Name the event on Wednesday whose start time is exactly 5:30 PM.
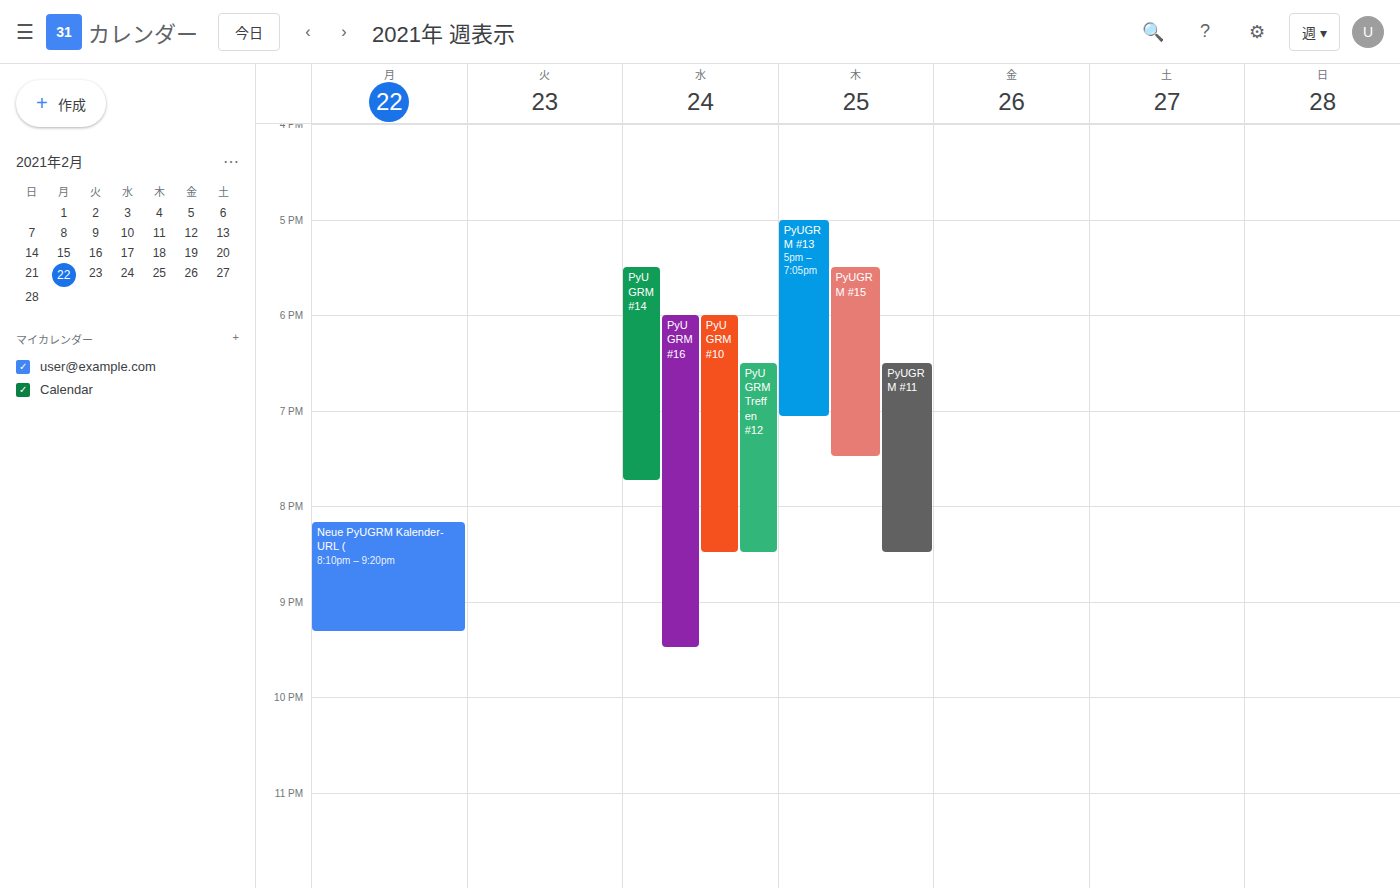
"PyUGRM #14"